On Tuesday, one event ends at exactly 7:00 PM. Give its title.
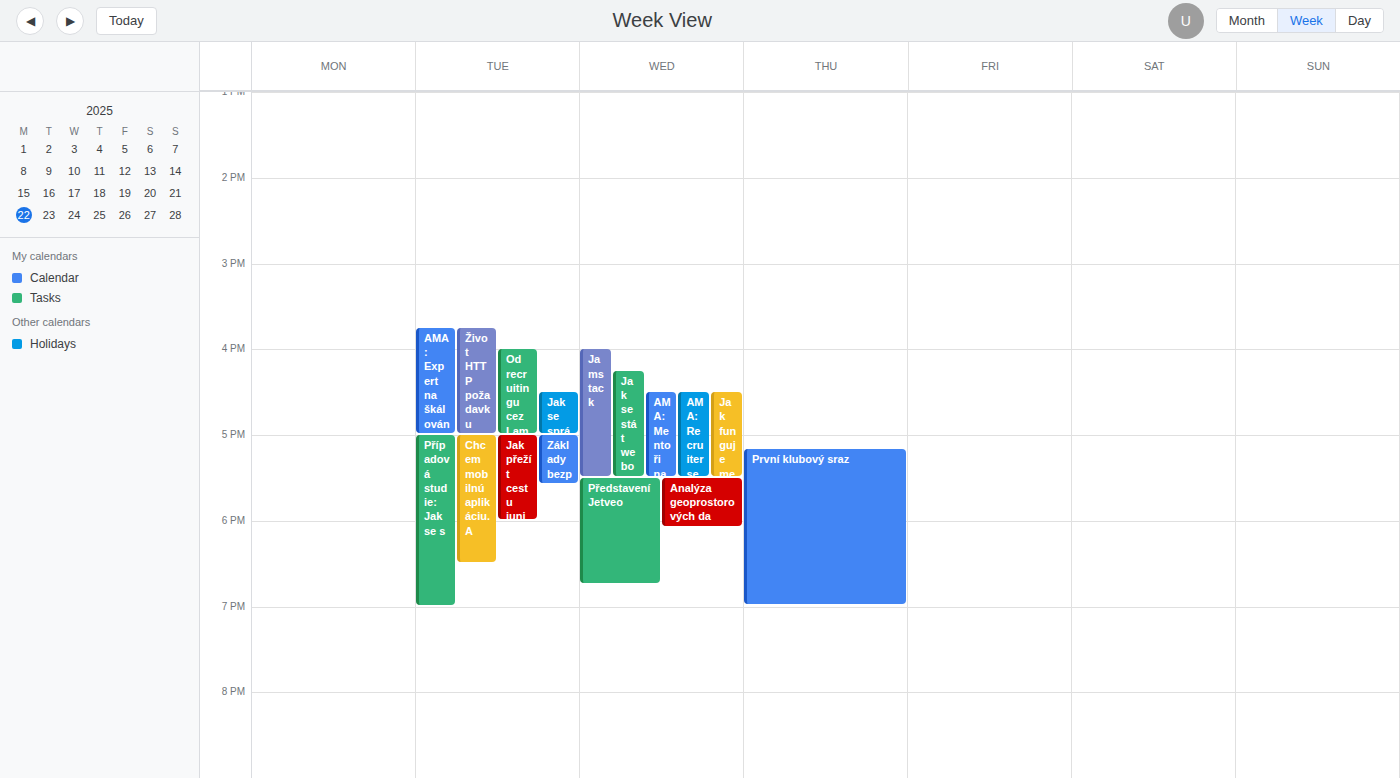
"Případová studie: Jak se s"